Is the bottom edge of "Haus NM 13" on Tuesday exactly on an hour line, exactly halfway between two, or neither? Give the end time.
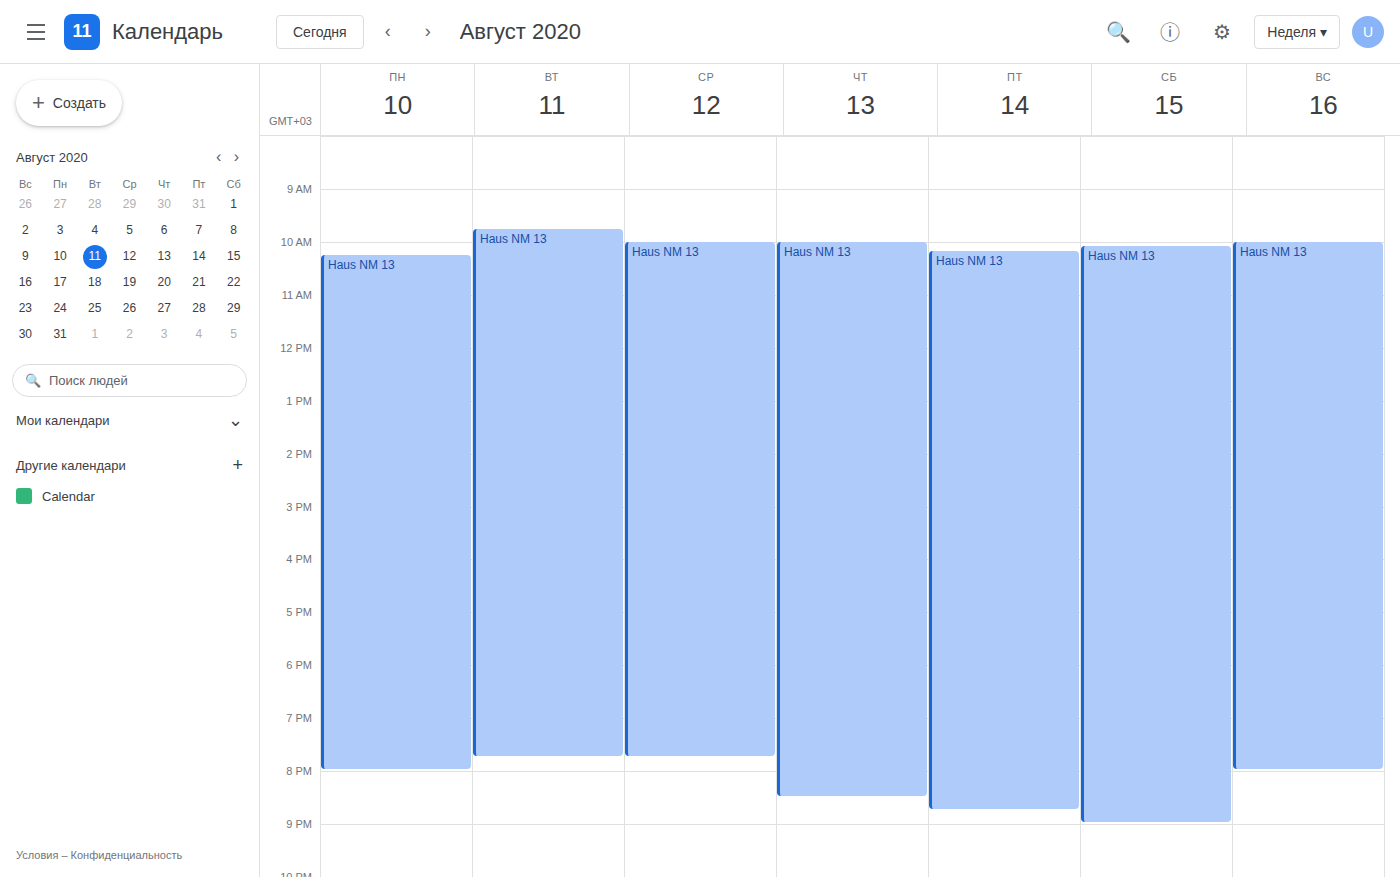
7:45 PM -- neither: three quarters of the way from the 7 PM line to the 8 PM line.